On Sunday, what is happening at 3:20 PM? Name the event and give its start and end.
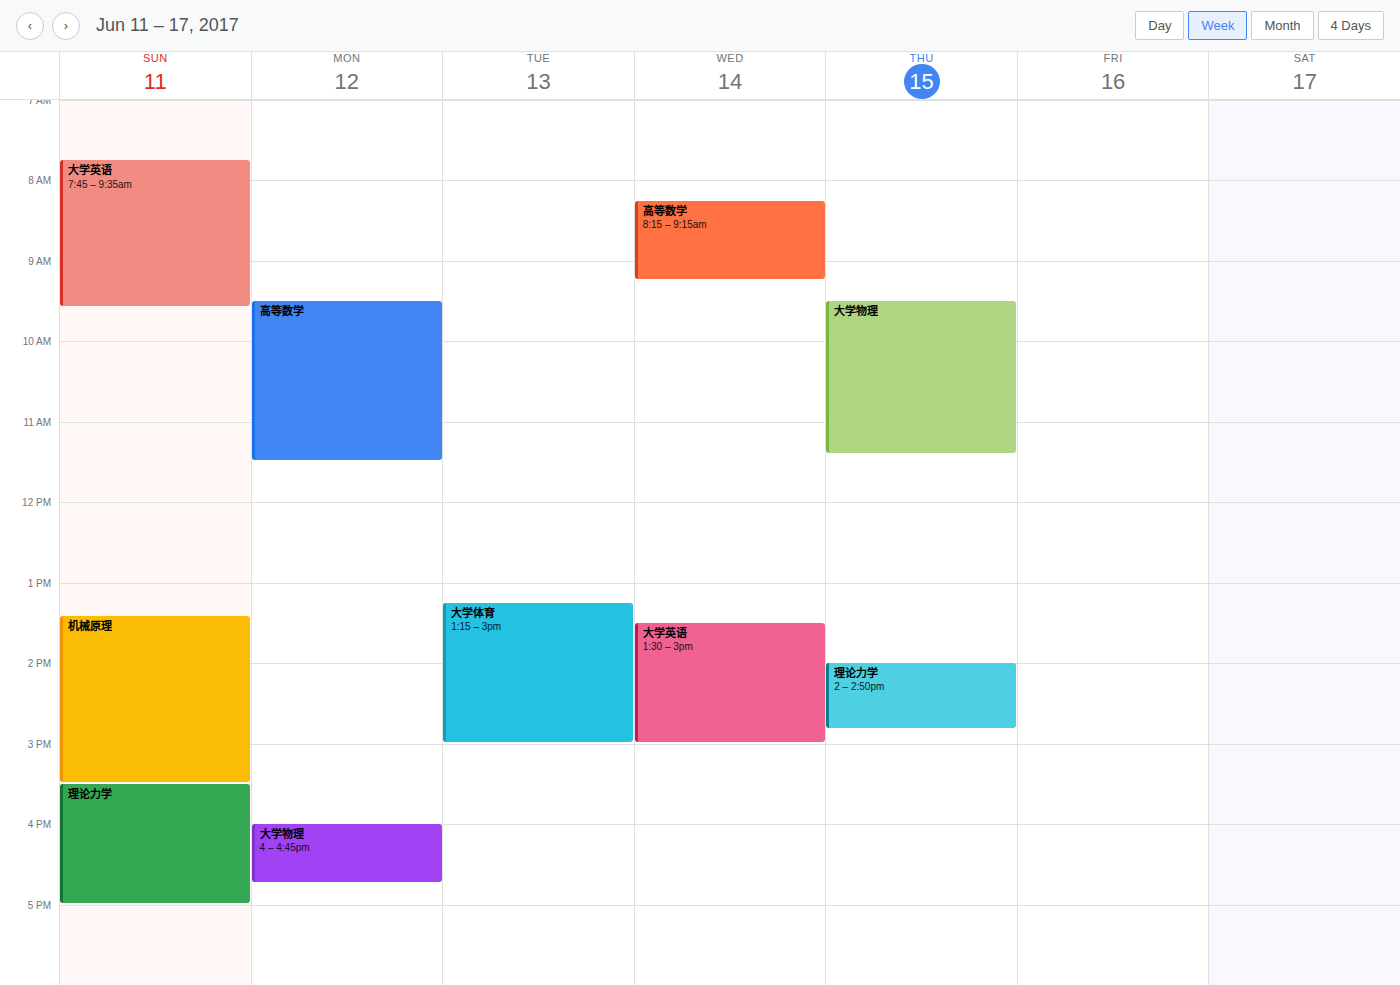
"机械原理", 1:25 PM to 3:30 PM